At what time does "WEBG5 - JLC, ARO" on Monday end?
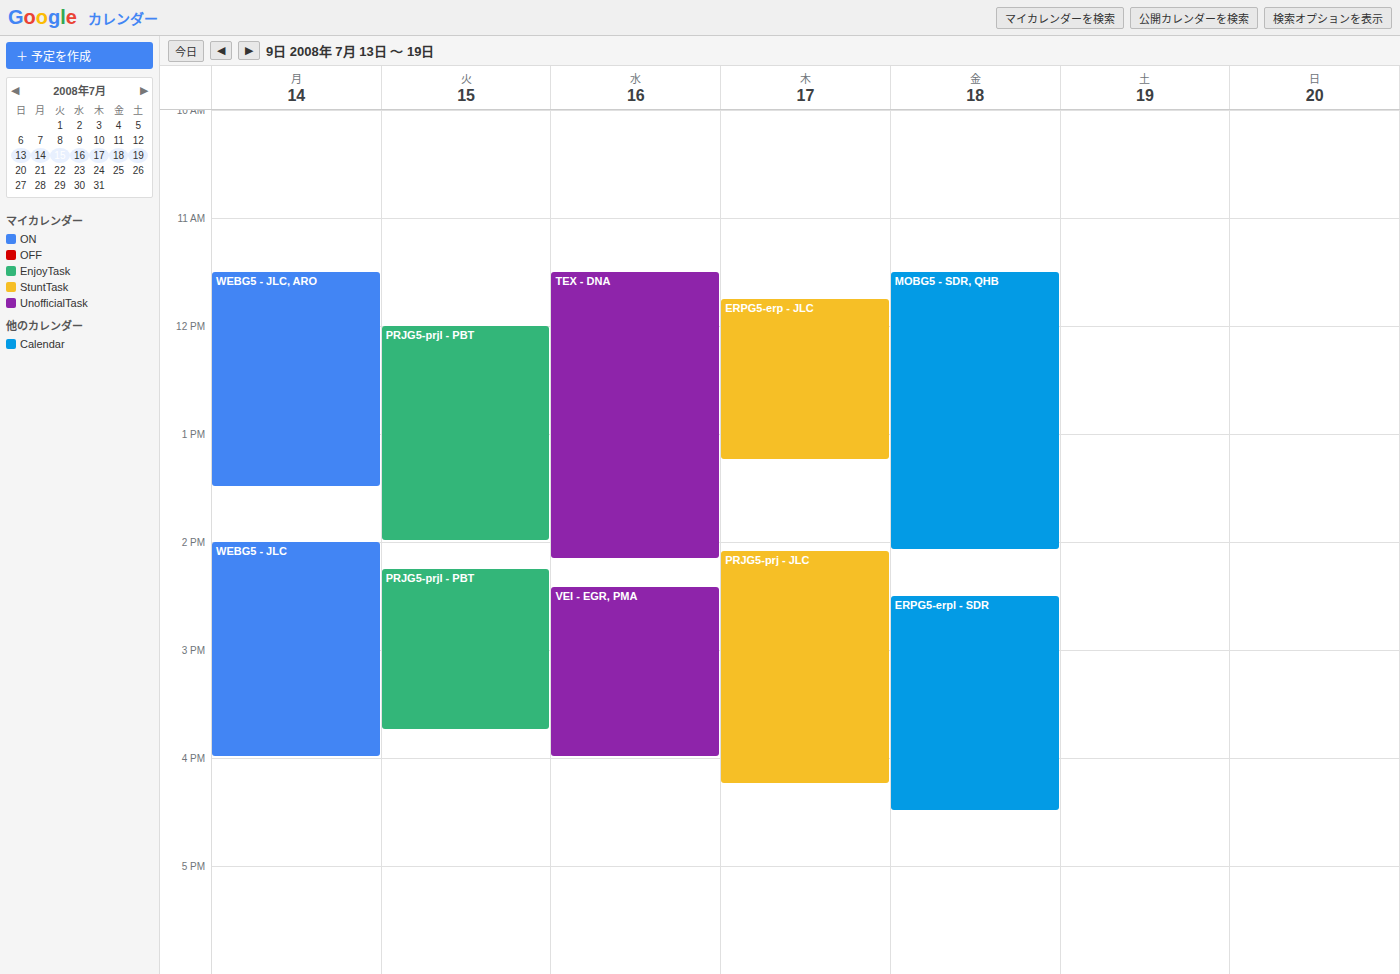
1:30 PM